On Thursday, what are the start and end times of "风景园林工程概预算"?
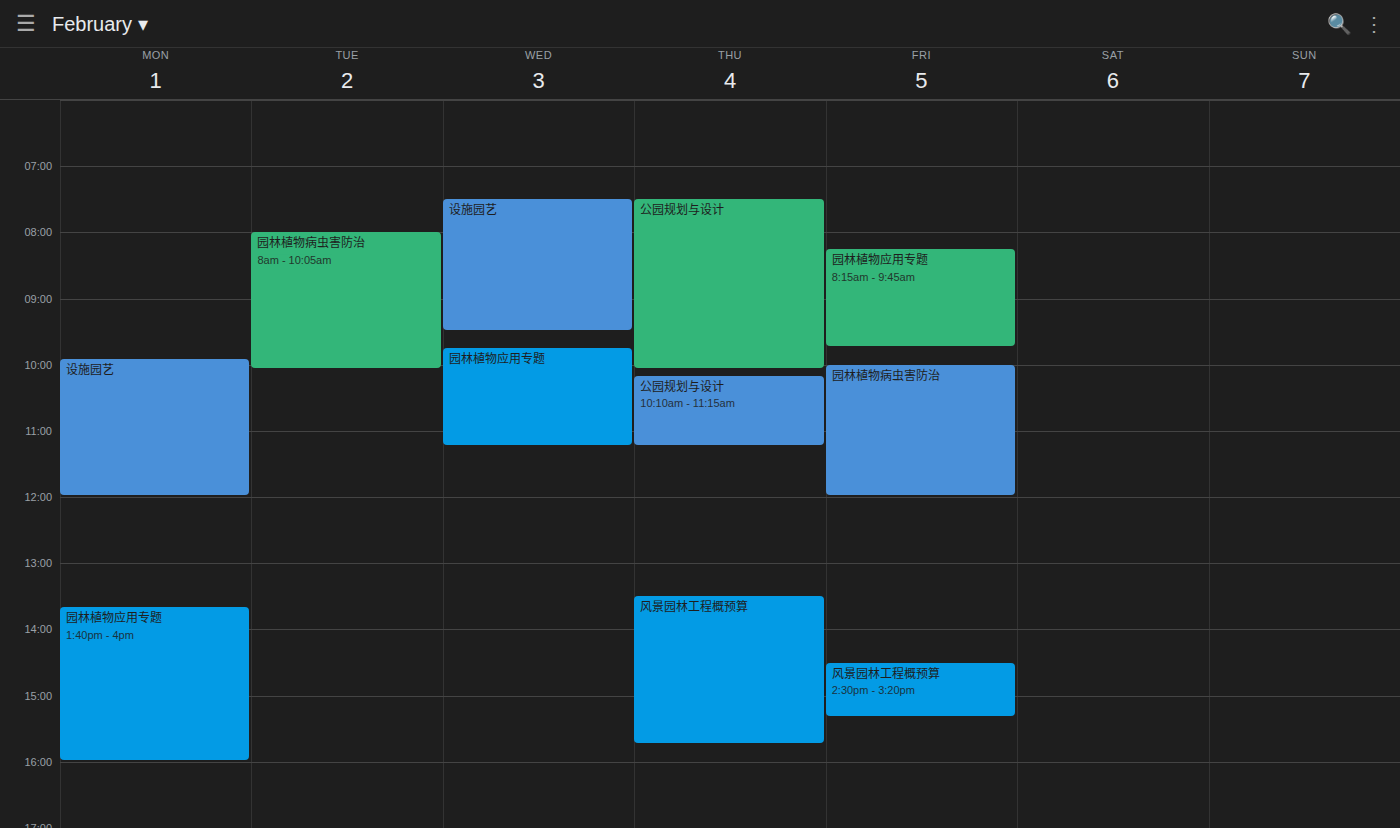
1:30 PM to 3:45 PM